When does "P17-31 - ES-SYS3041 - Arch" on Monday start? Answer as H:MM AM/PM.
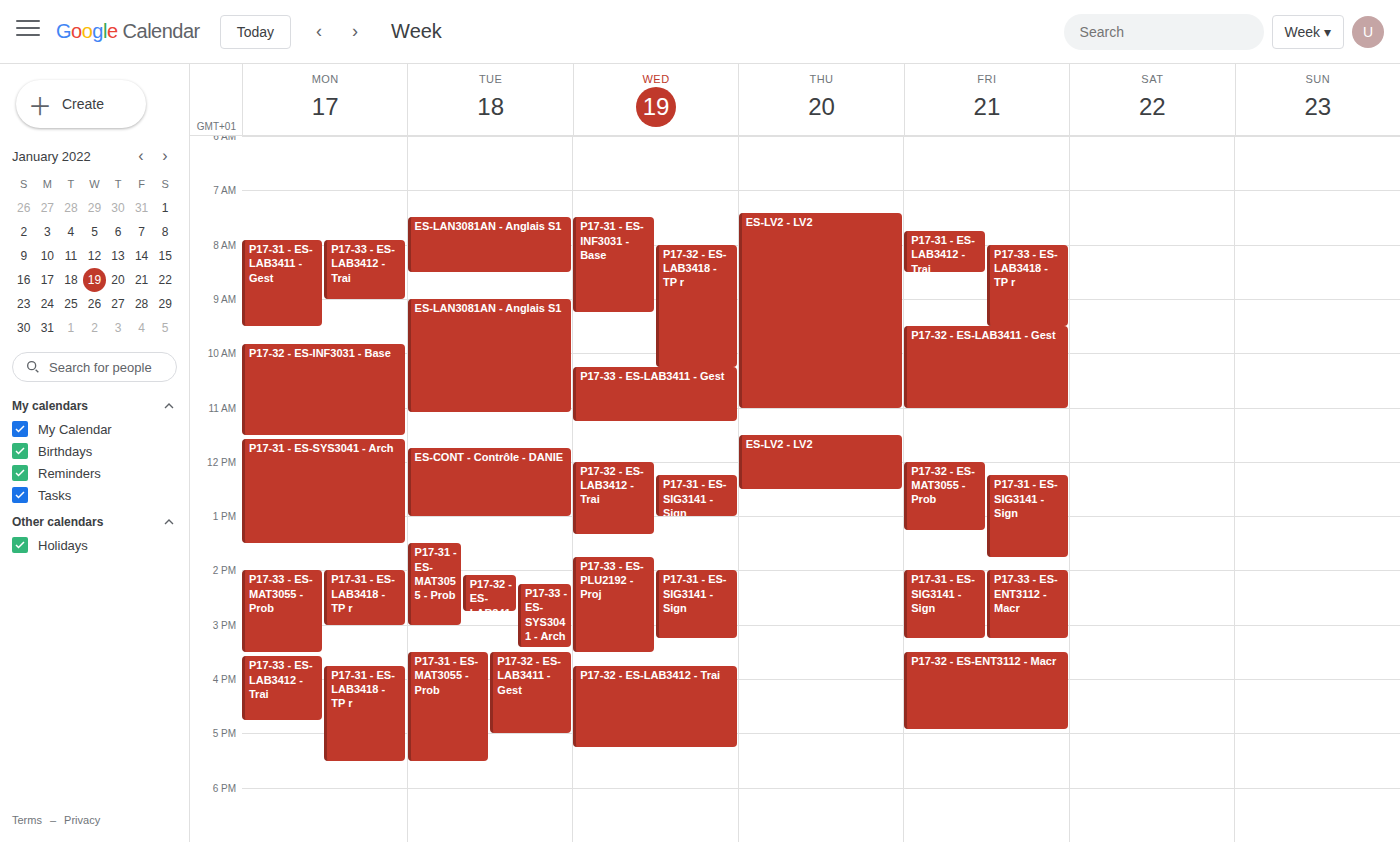
11:35 AM